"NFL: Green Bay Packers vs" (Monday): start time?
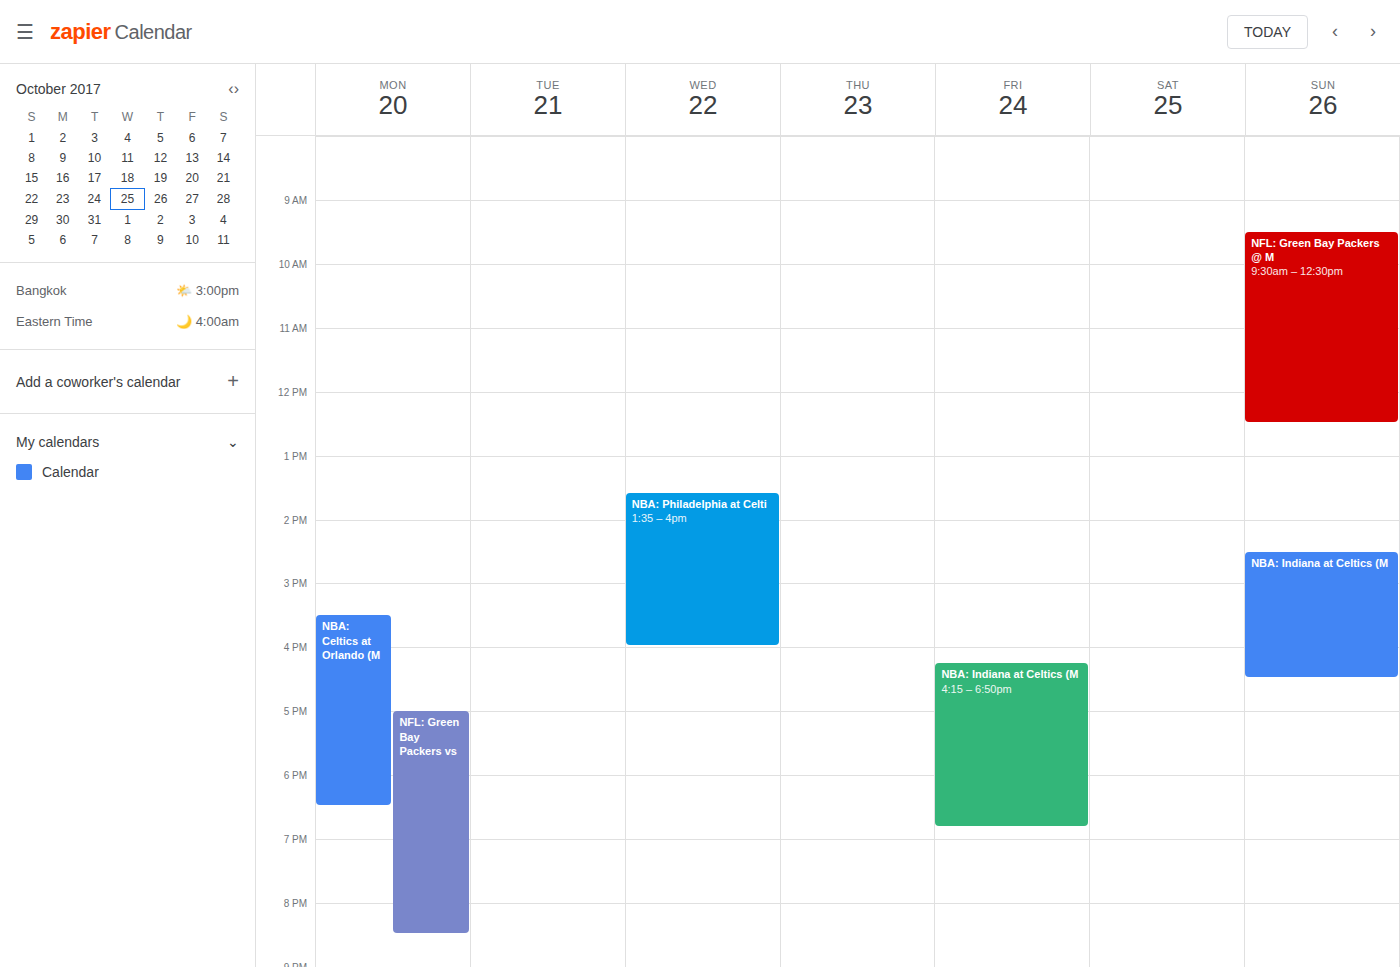
17:00